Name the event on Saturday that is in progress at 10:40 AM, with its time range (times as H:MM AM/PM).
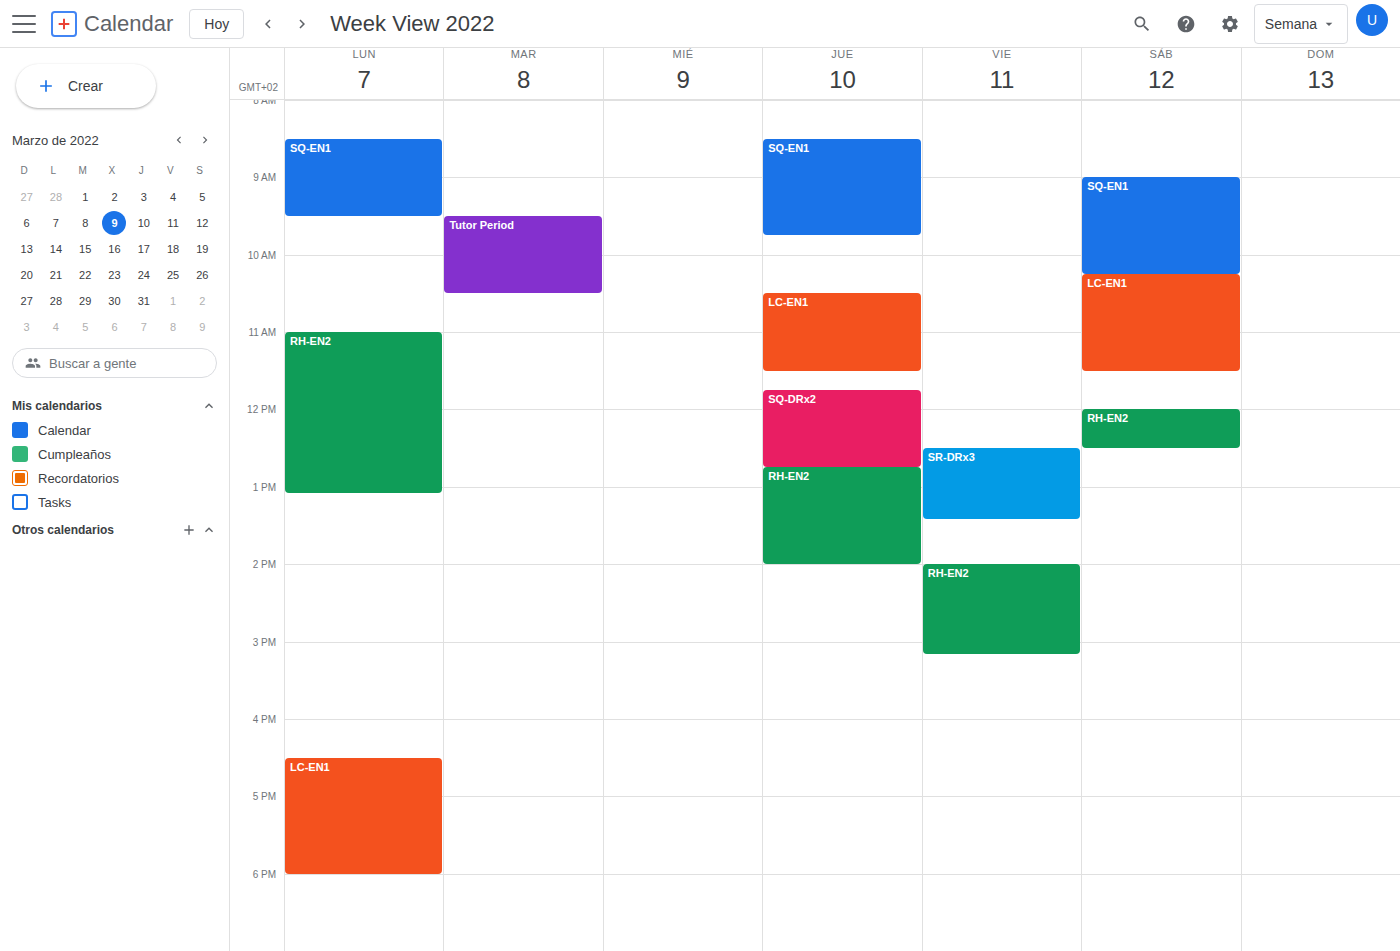
"LC-EN1", 10:15 AM to 11:30 AM